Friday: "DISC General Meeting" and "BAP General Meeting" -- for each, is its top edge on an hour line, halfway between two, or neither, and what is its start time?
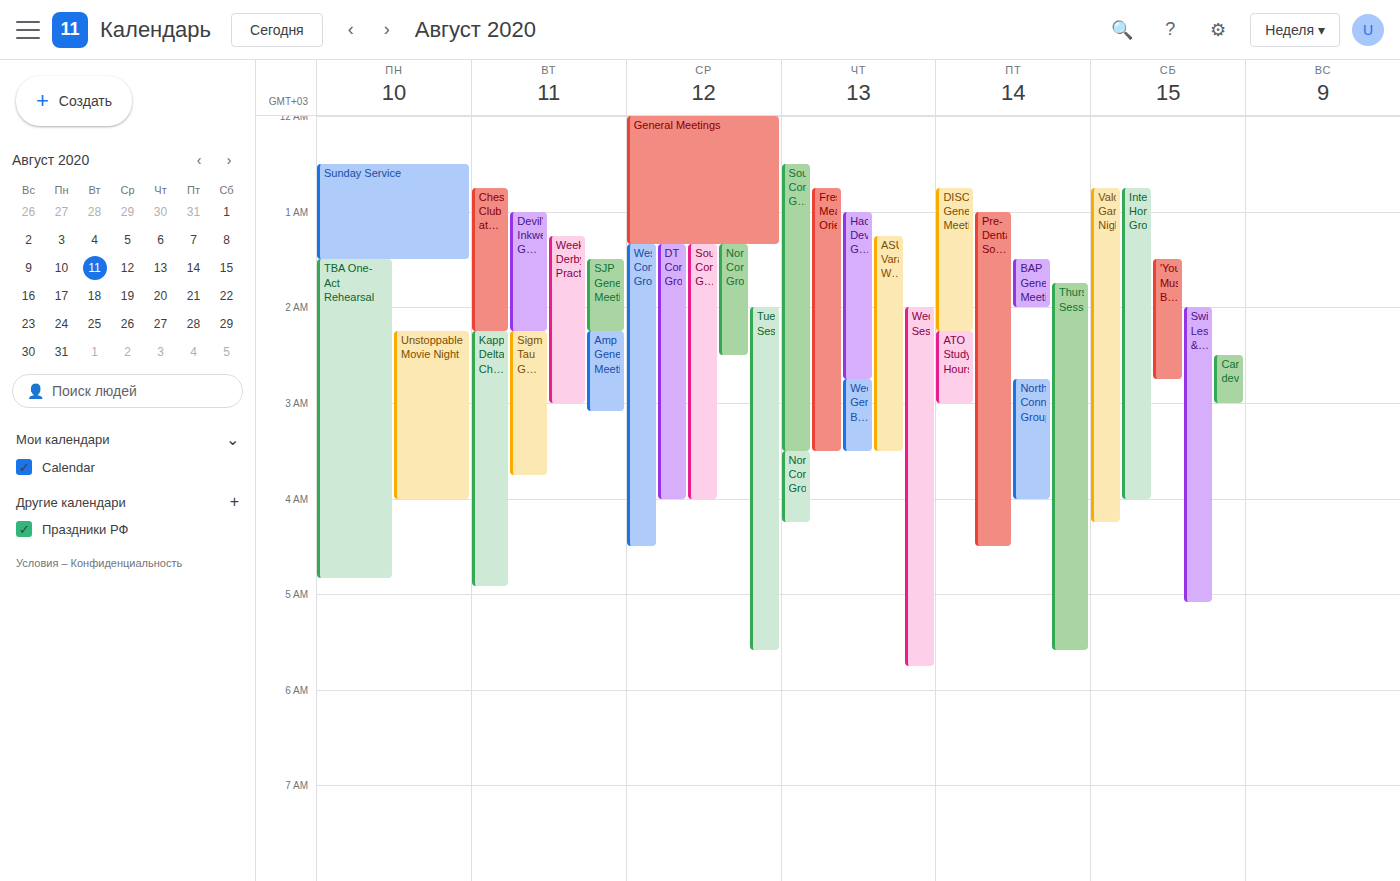
"DISC General Meeting": 12:45 AM, neither: three quarters of the way from the 12 AM line to the 1 AM line. "BAP General Meeting": 1:30 AM, halfway between the 1 AM and 2 AM lines.